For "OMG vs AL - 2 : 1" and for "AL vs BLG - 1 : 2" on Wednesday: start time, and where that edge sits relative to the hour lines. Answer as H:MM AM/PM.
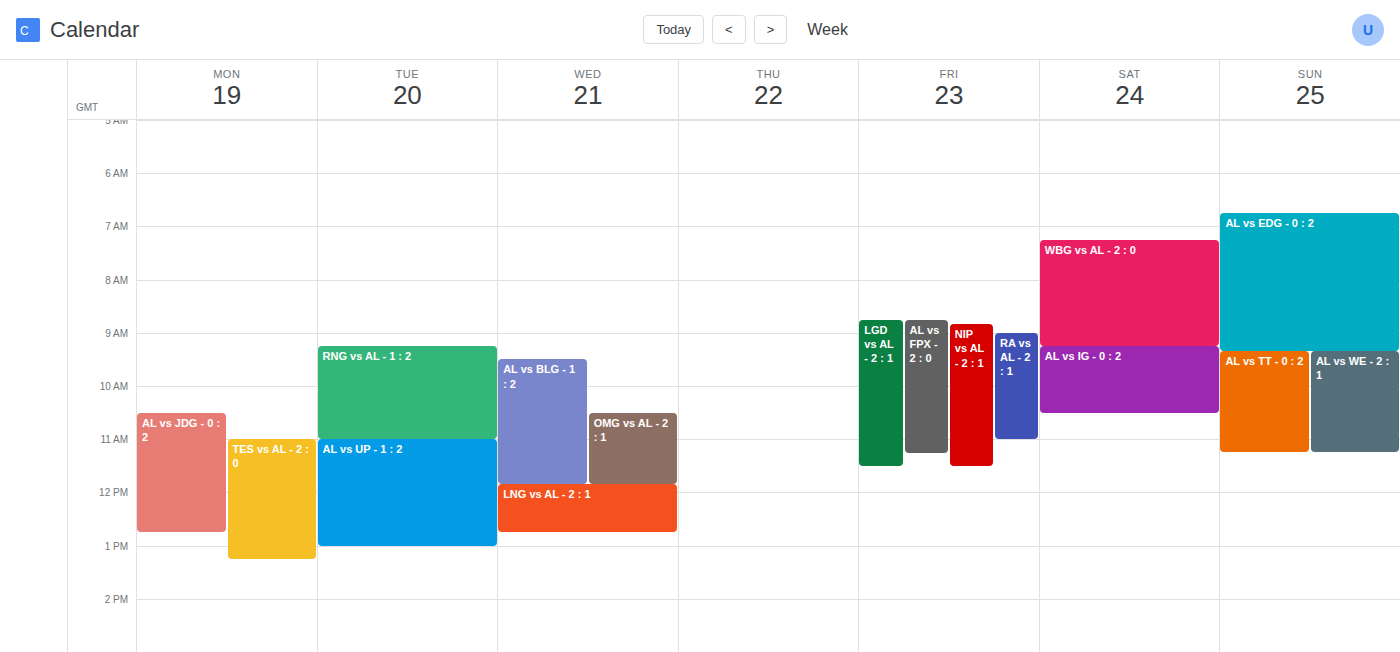
"OMG vs AL - 2 : 1": 10:30 AM, halfway between the 10 AM and 11 AM lines. "AL vs BLG - 1 : 2": 9:30 AM, halfway between the 9 AM and 10 AM lines.